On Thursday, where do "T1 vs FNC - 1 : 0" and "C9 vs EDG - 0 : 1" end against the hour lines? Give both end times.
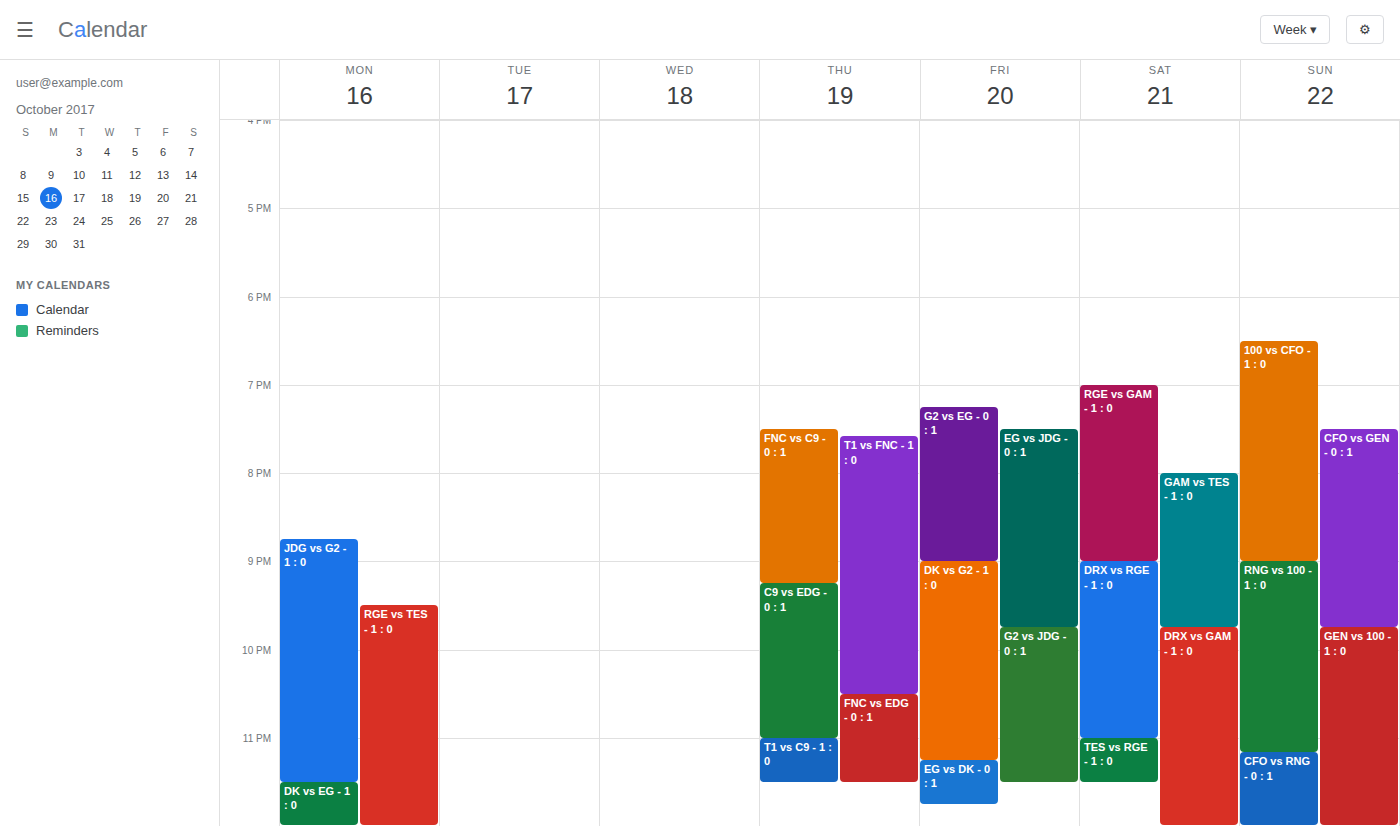
"T1 vs FNC - 1 : 0": 10:30 PM, halfway between the 10 PM and 11 PM lines. "C9 vs EDG - 0 : 1": 11:00 PM, exactly on the 11 PM line.